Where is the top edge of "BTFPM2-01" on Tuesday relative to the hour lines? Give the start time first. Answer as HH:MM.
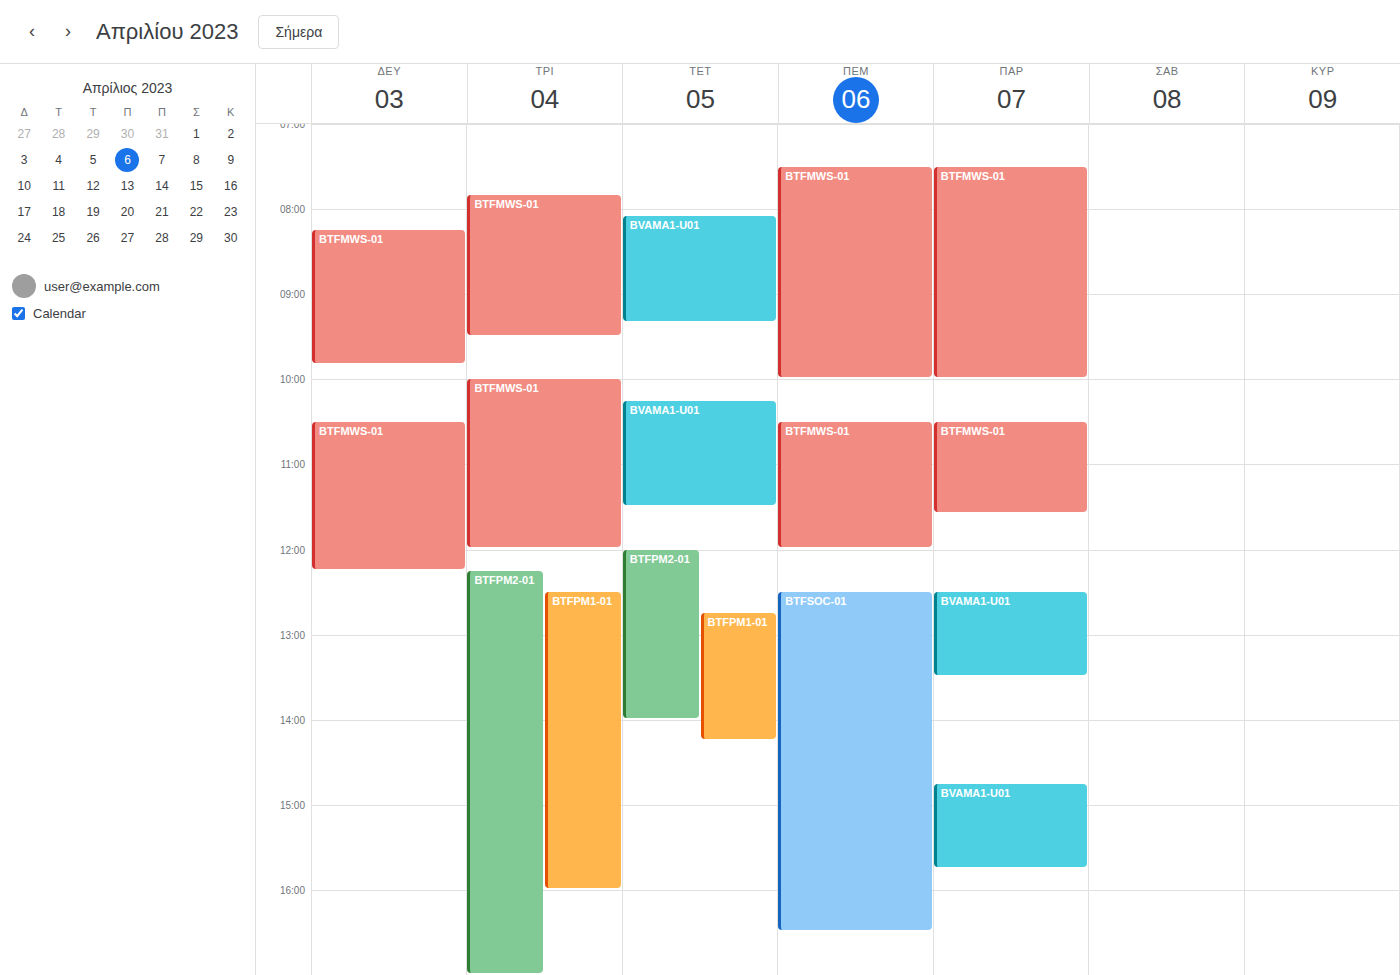
12:15 -- neither: a quarter of the way from the 12:00 line to the 13:00 line.